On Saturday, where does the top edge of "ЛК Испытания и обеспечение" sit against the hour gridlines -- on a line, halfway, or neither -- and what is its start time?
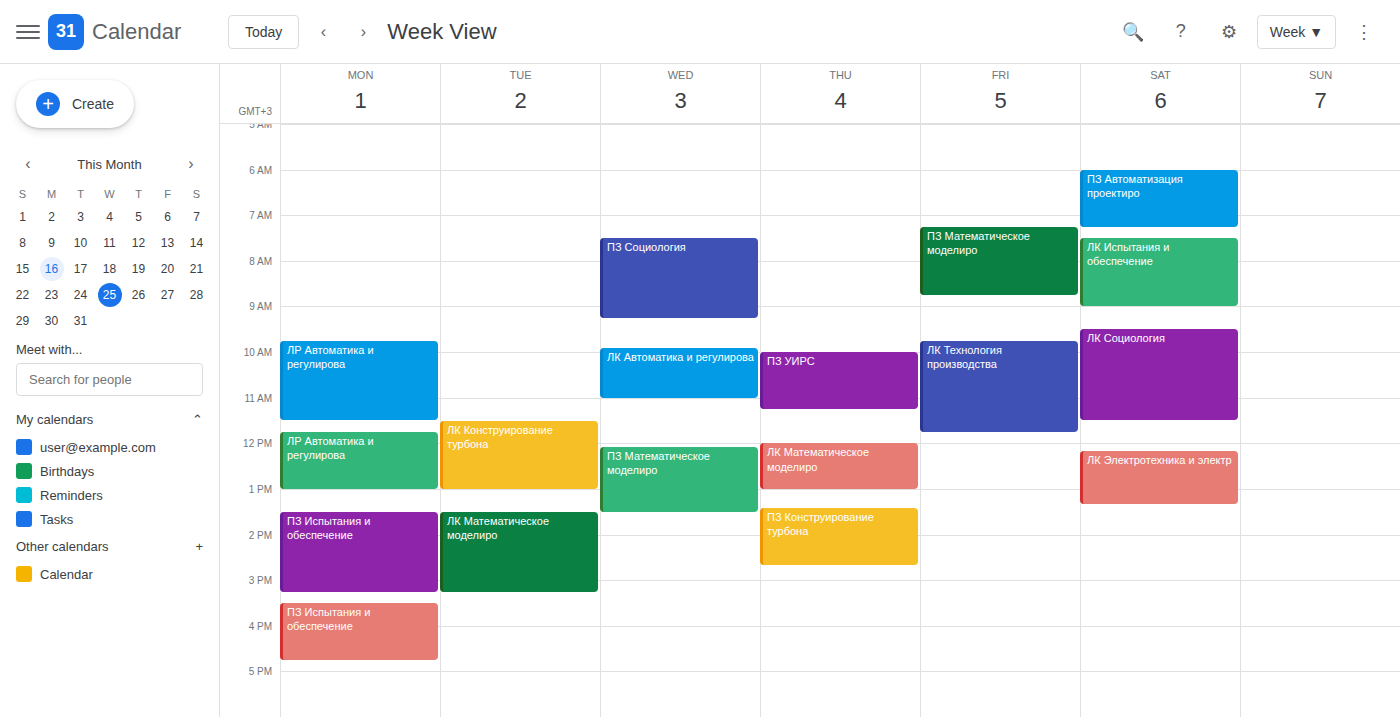
7:30 AM -- halfway between the 7 AM and 8 AM lines.